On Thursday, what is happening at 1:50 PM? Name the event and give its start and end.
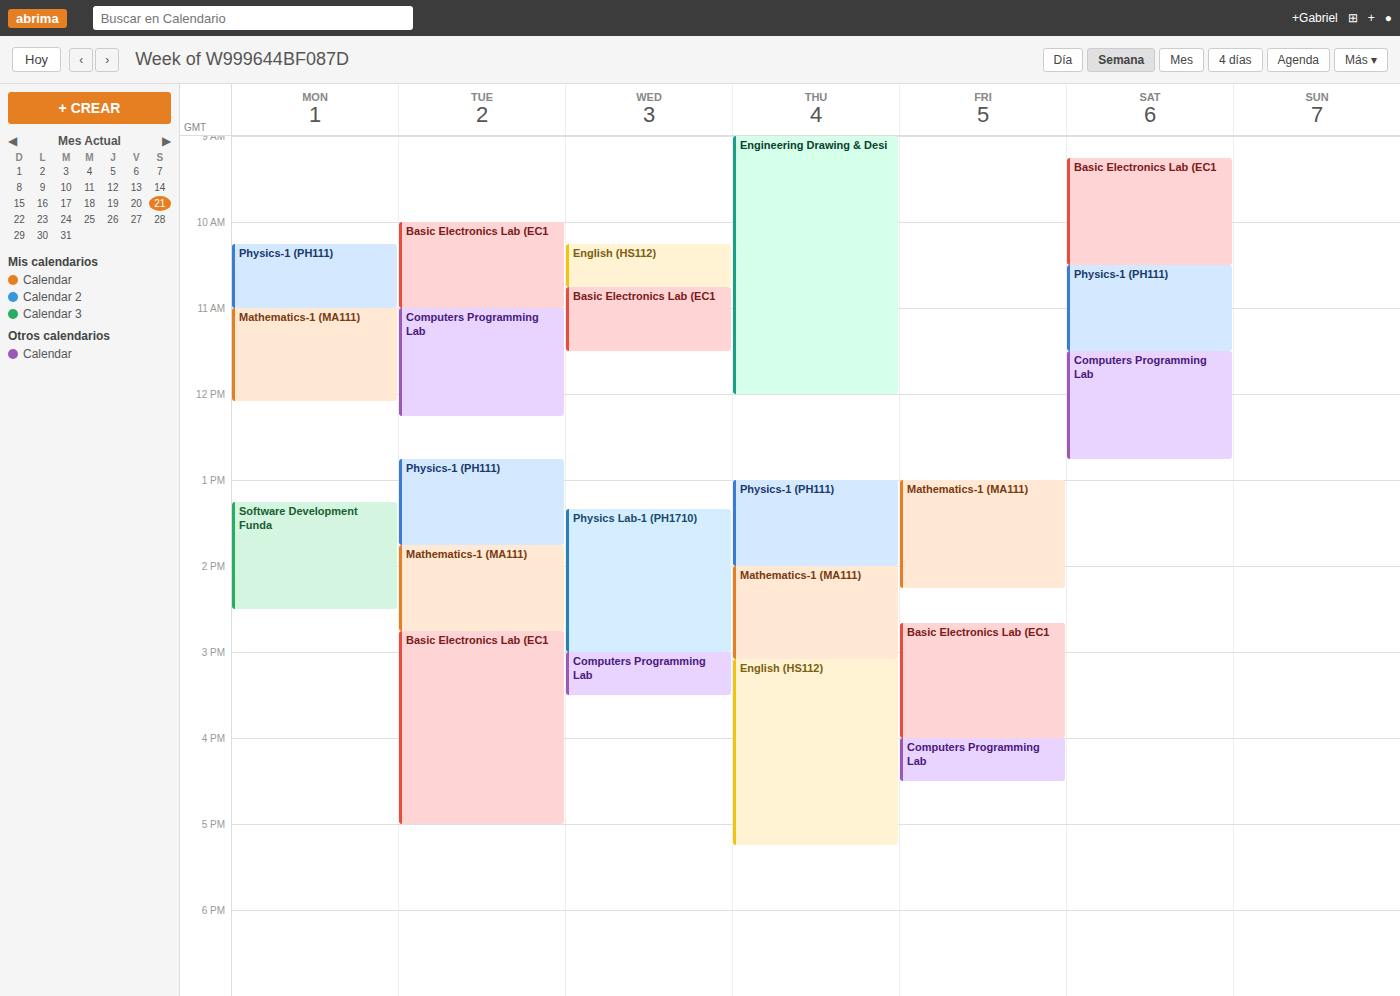
"Physics-1 (PH111)", 1:00 PM to 2:00 PM